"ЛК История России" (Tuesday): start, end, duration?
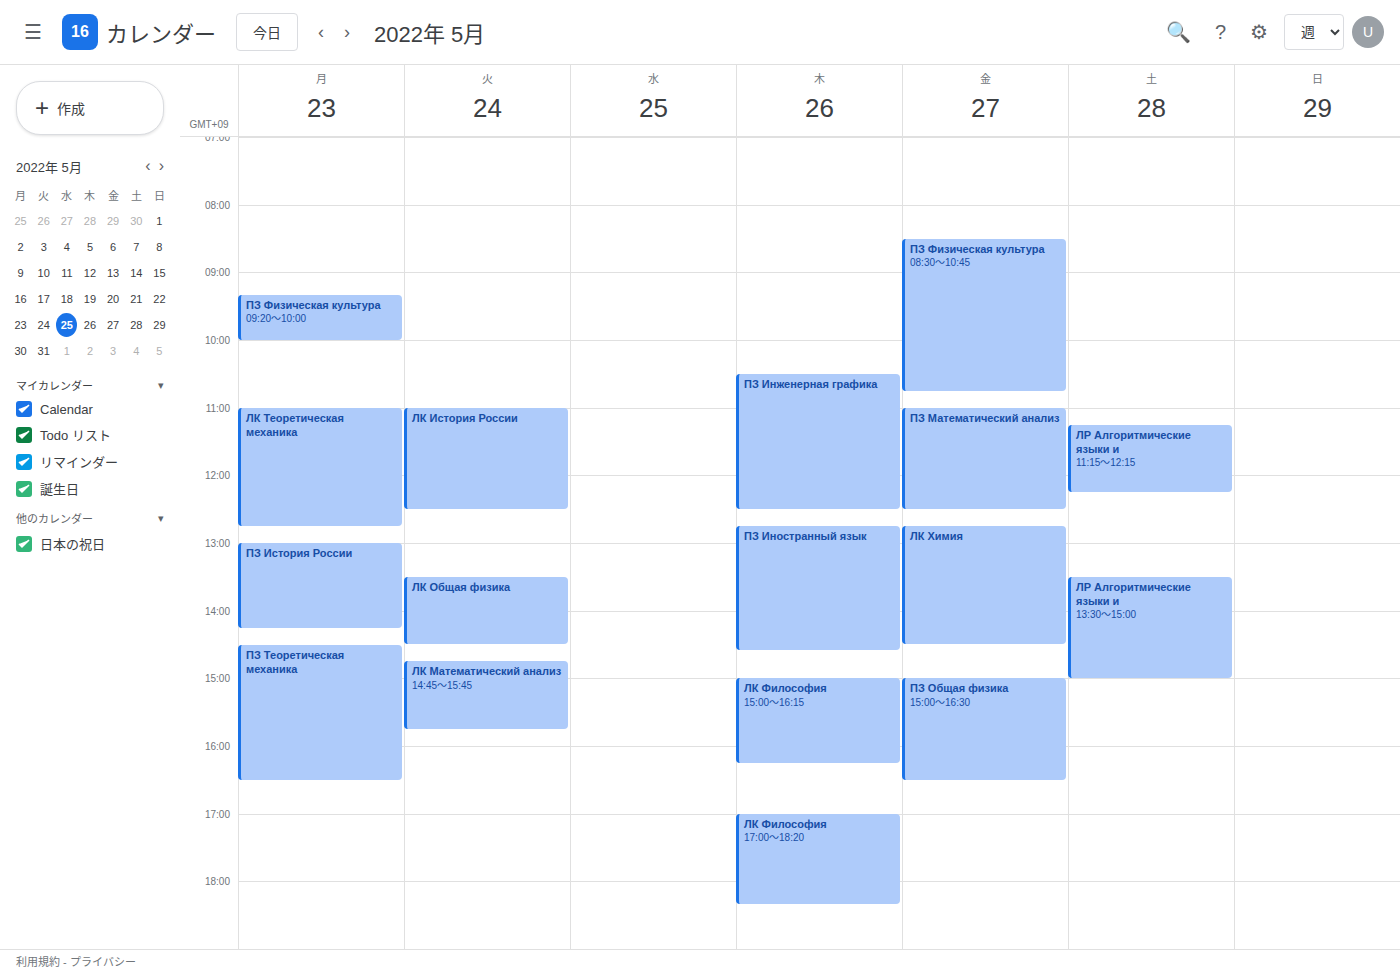
11:00 AM to 12:30 PM, 1 hour 30 minutes